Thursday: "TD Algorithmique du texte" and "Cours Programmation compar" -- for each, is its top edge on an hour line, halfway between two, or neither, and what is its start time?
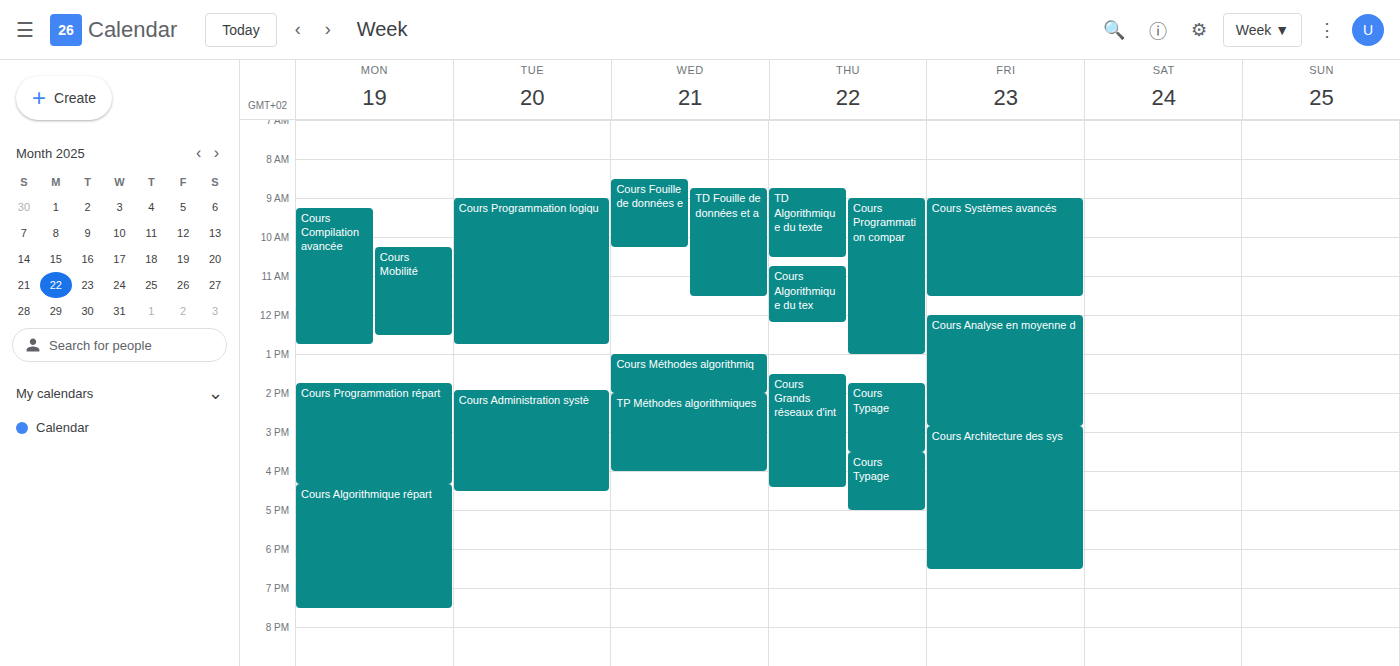
"TD Algorithmique du texte": 8:45 AM, neither: three quarters of the way from the 8 AM line to the 9 AM line. "Cours Programmation compar": 9:00 AM, exactly on the 9 AM line.